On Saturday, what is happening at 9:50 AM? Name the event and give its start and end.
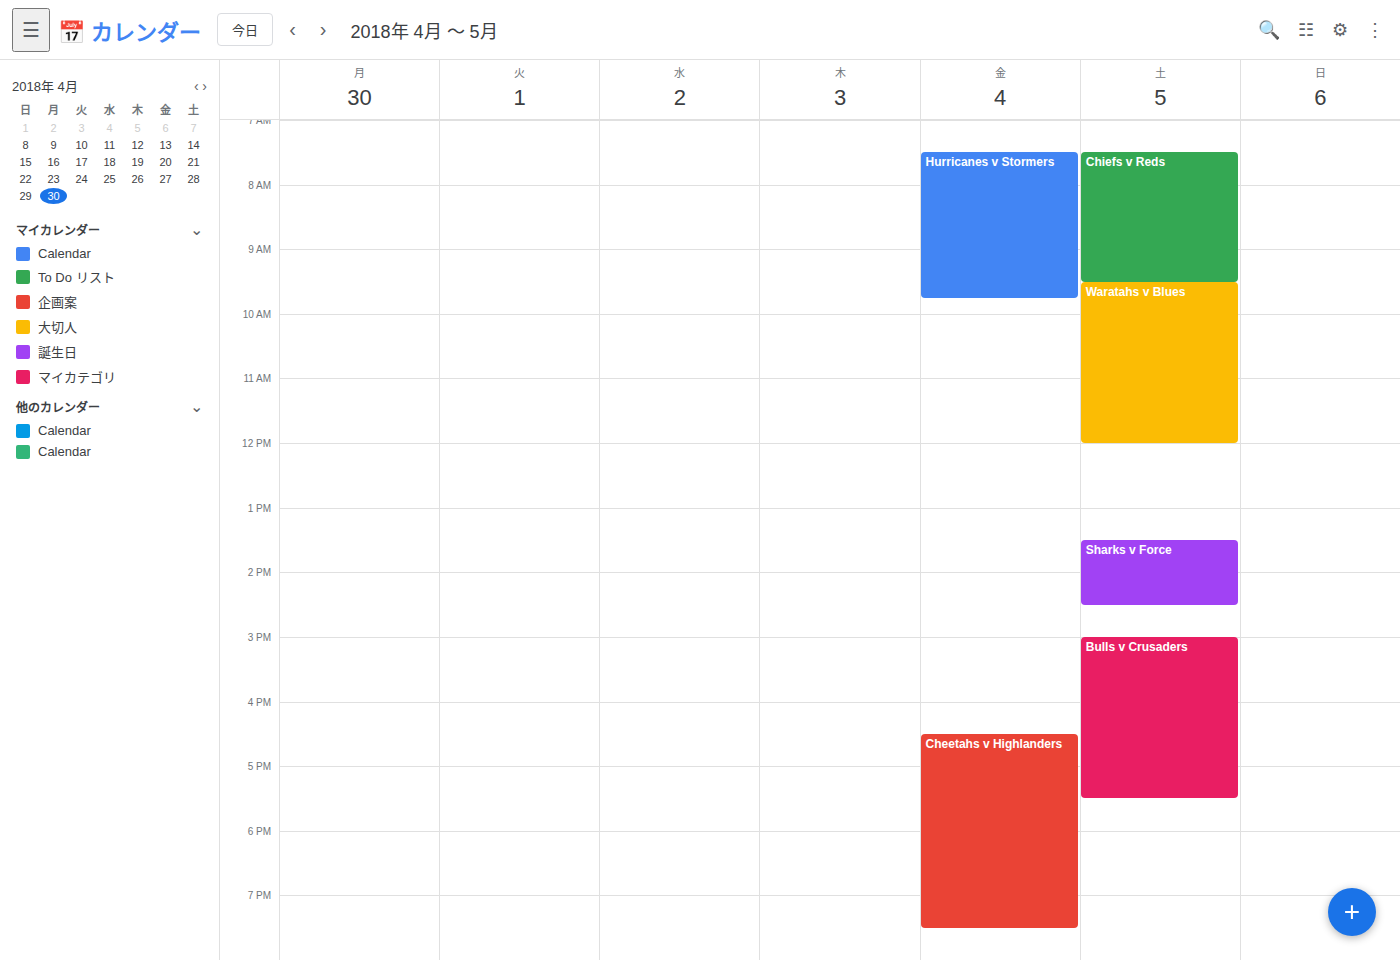
"Waratahs v Blues", 9:30 AM to 12:00 PM